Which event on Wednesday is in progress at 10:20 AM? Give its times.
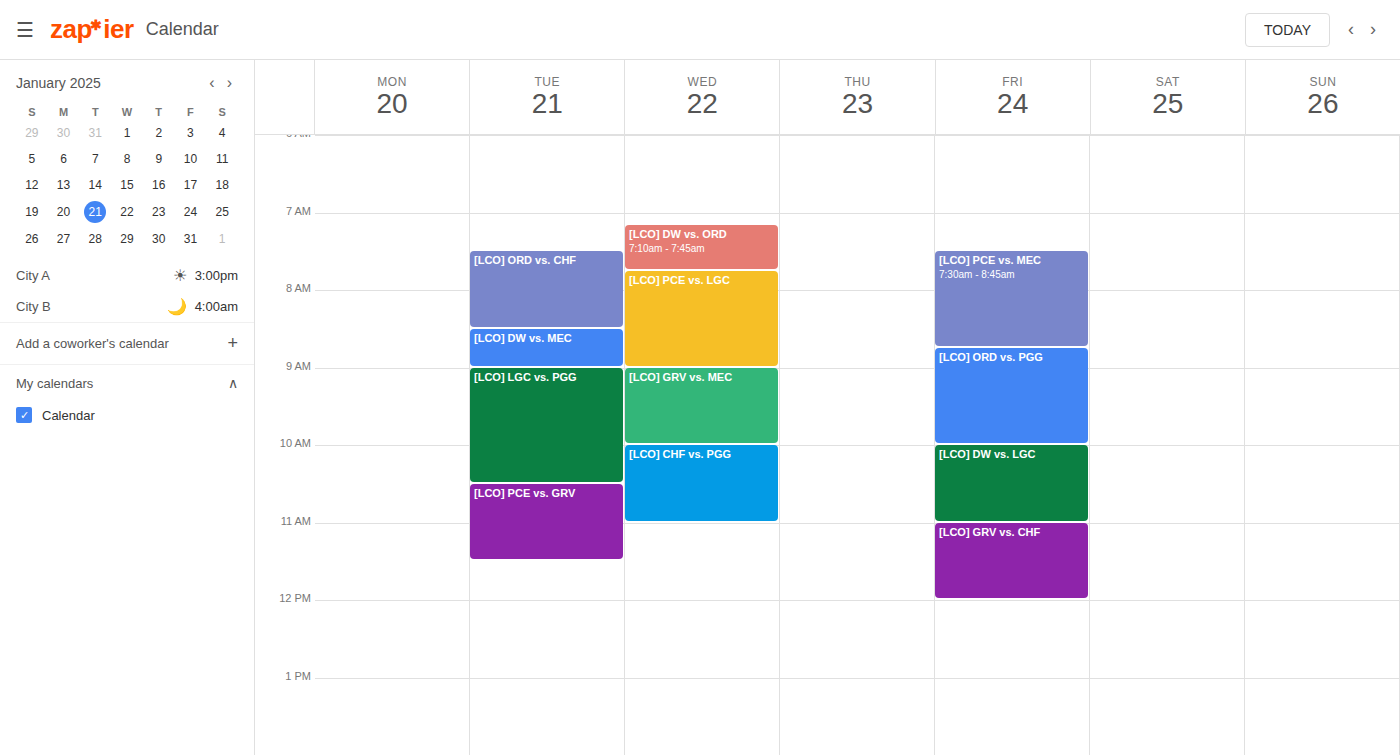
"[LCO] CHF vs. PGG", 10:00 AM to 11:00 AM